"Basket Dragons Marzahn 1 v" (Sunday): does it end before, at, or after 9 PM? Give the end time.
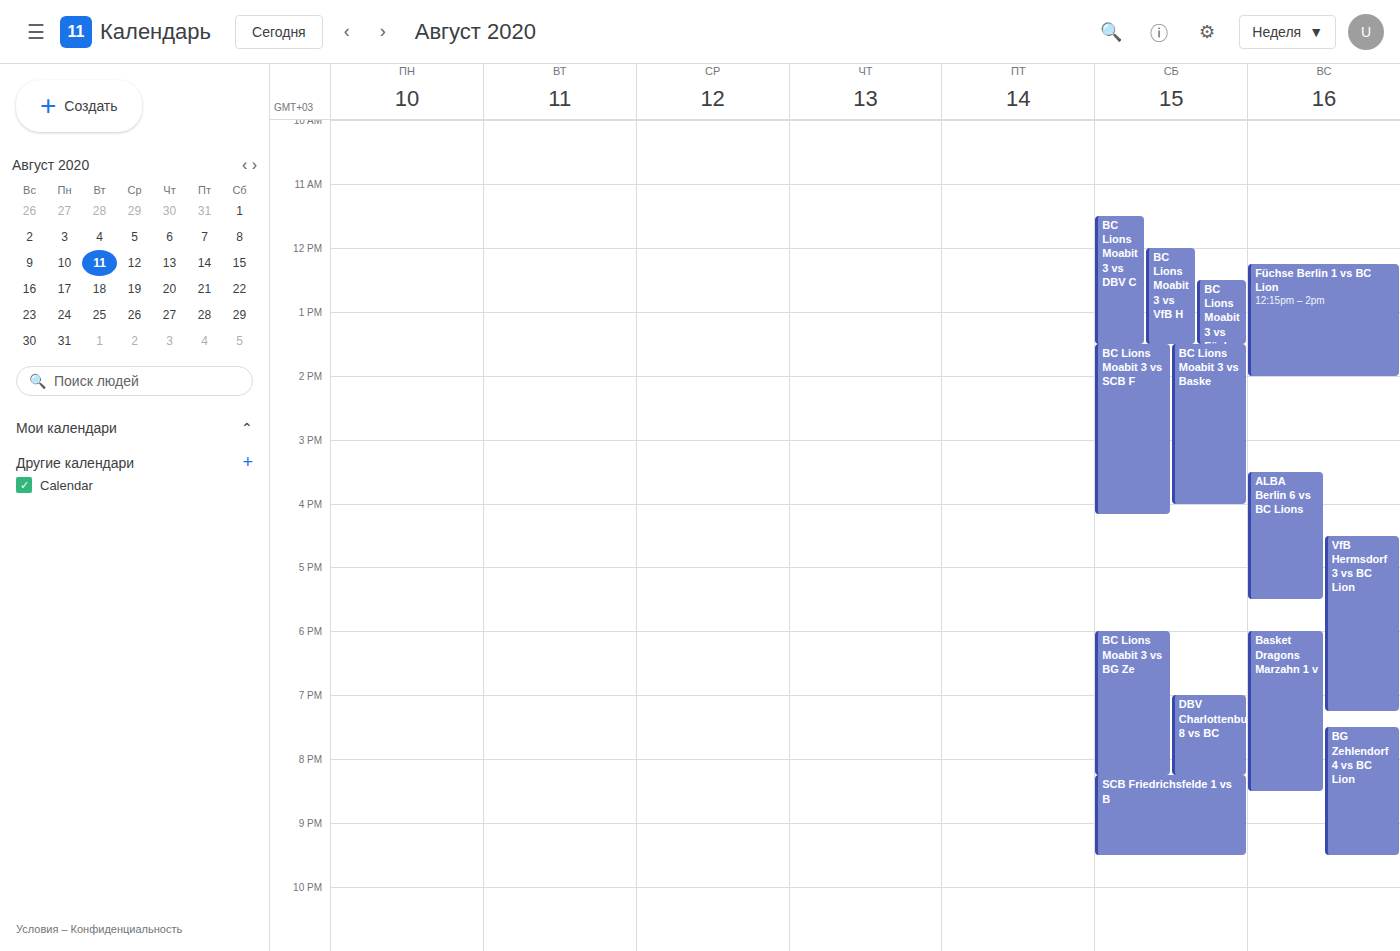
8:30 PM -- before 9 PM, 30 minutes above the 9 PM line.